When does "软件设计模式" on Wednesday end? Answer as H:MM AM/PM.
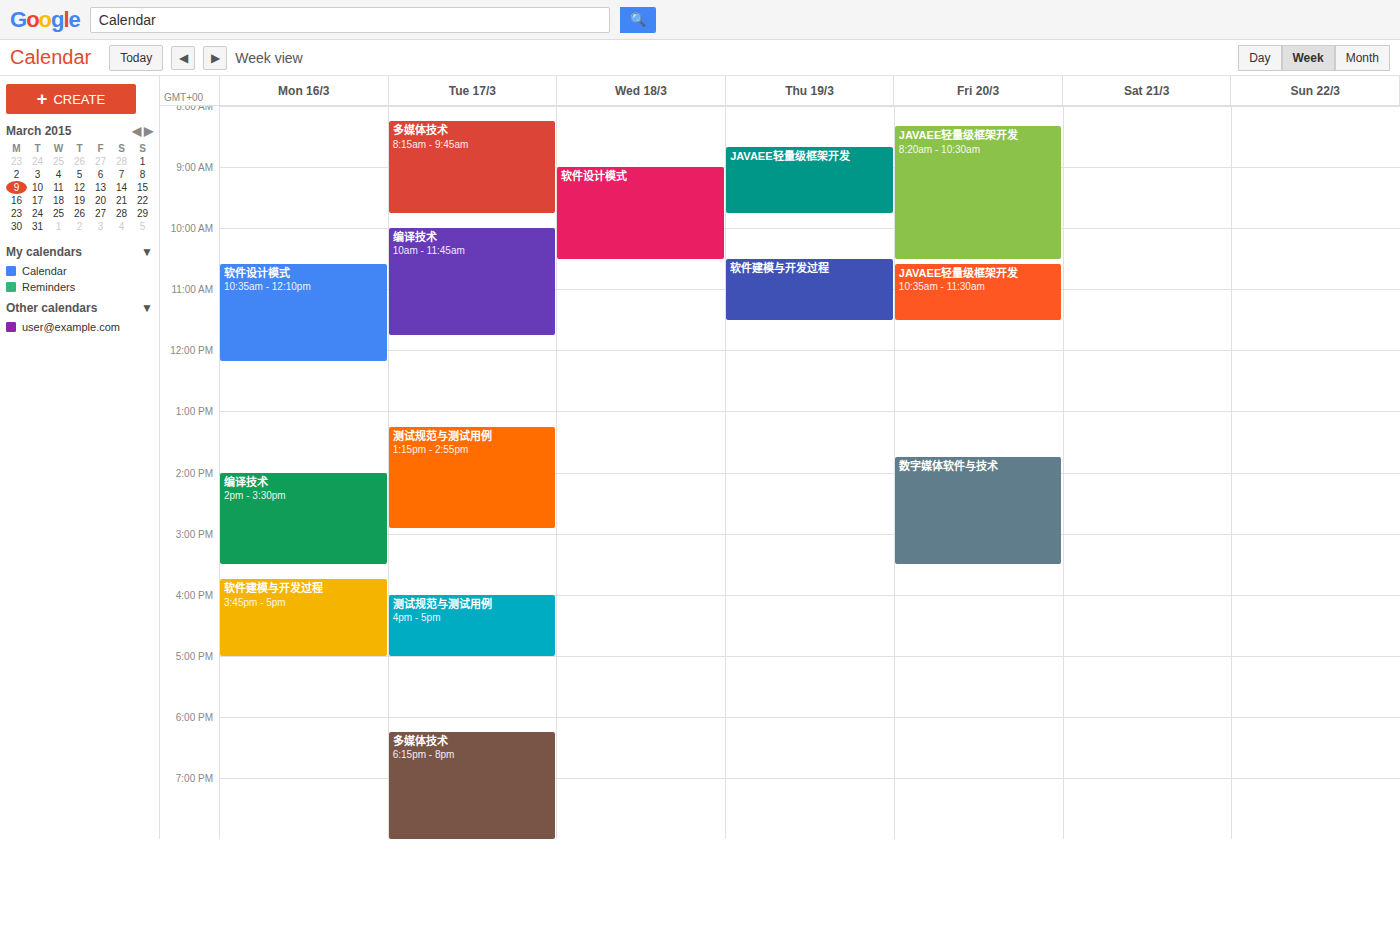
10:30 AM